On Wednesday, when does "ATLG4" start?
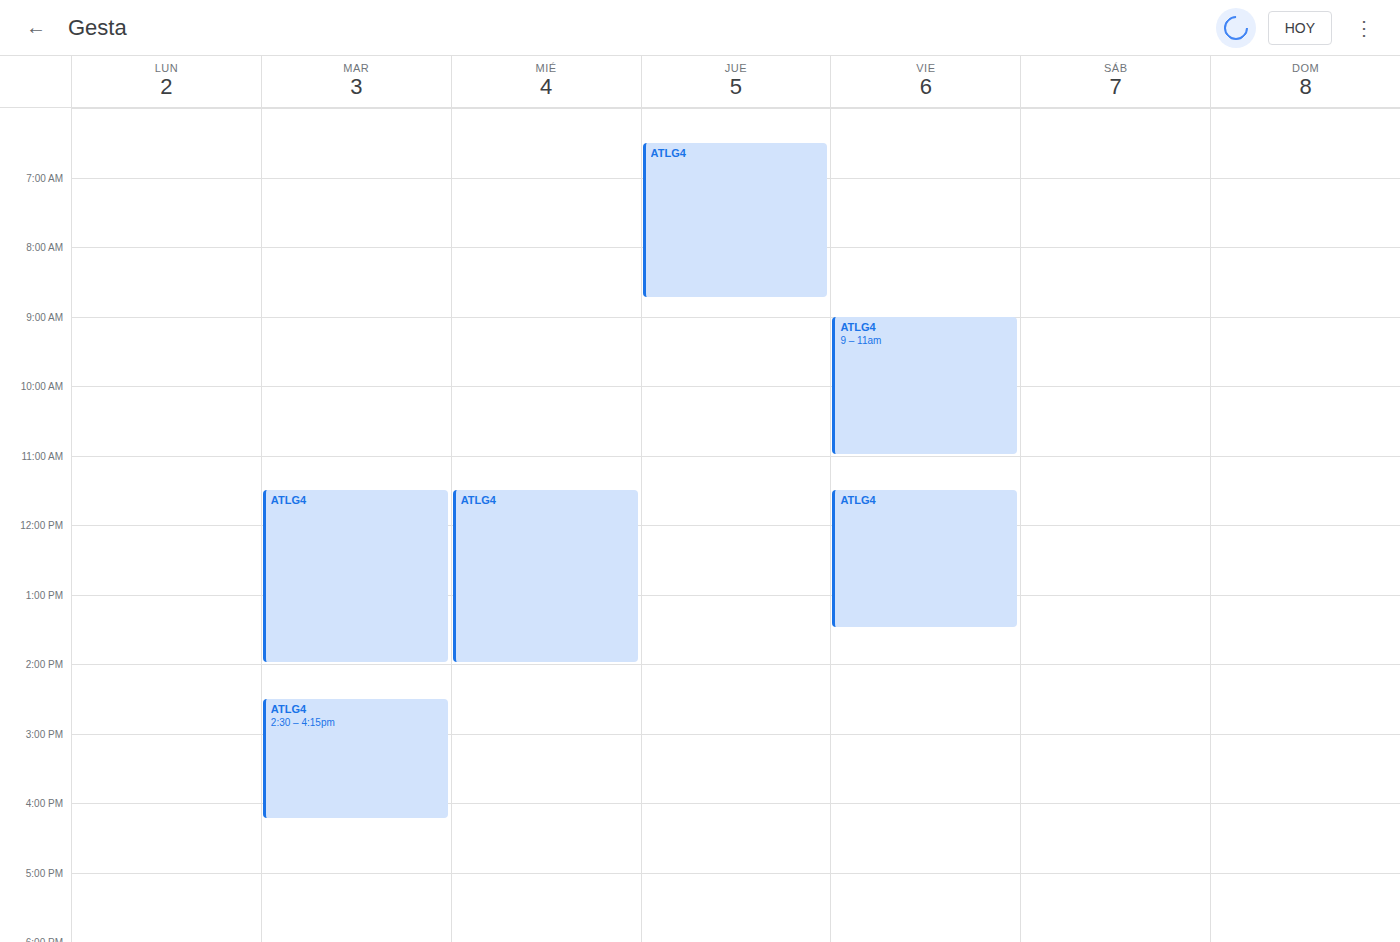
11:30 AM